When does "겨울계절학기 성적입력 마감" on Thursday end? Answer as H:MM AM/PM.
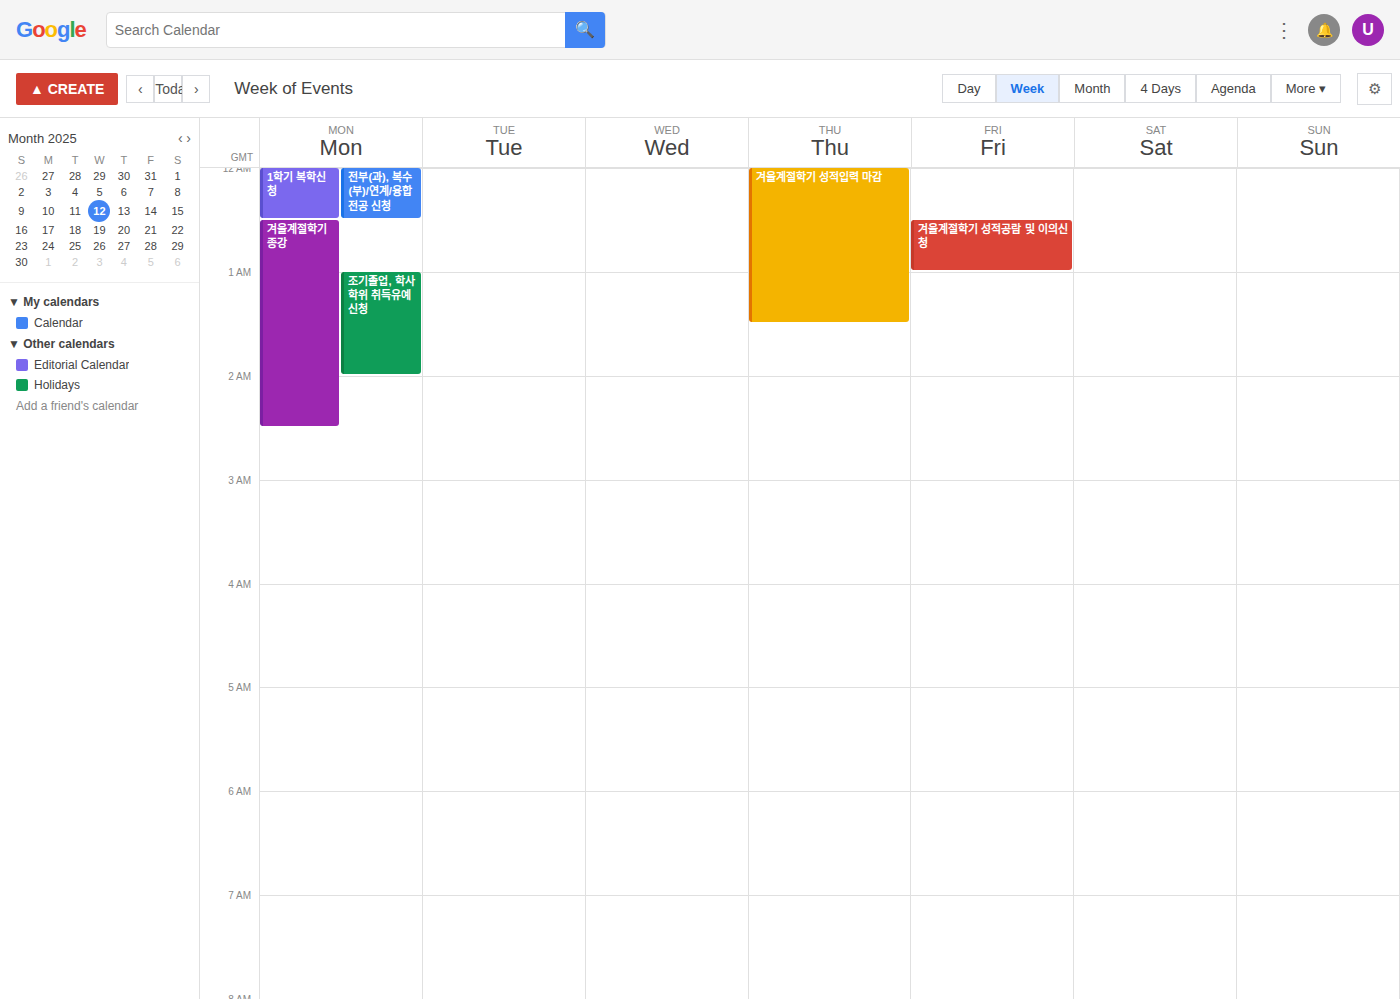
1:30 AM